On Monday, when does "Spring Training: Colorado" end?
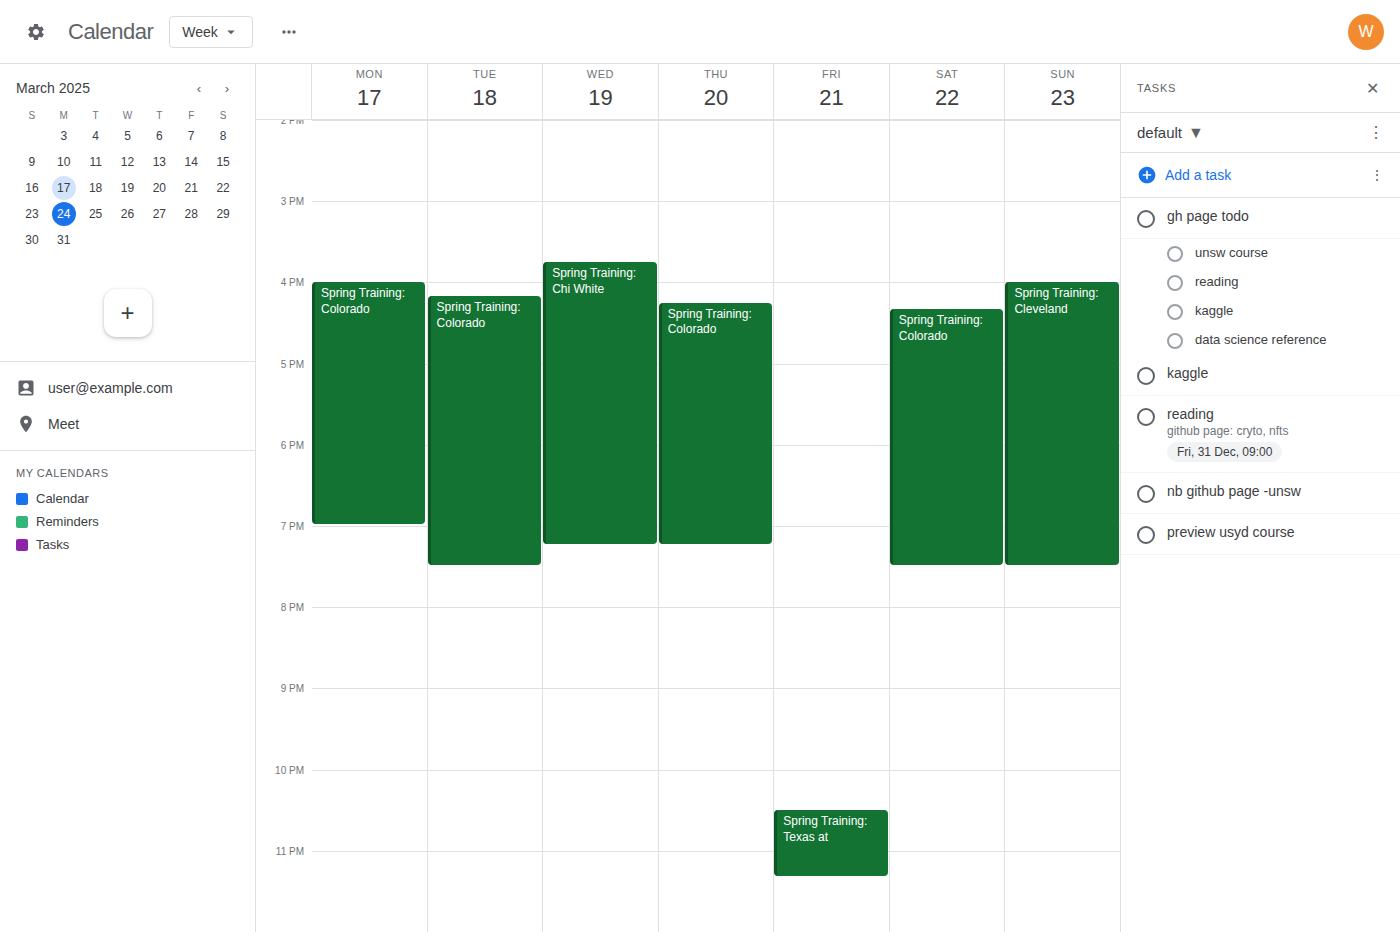
7:00 PM